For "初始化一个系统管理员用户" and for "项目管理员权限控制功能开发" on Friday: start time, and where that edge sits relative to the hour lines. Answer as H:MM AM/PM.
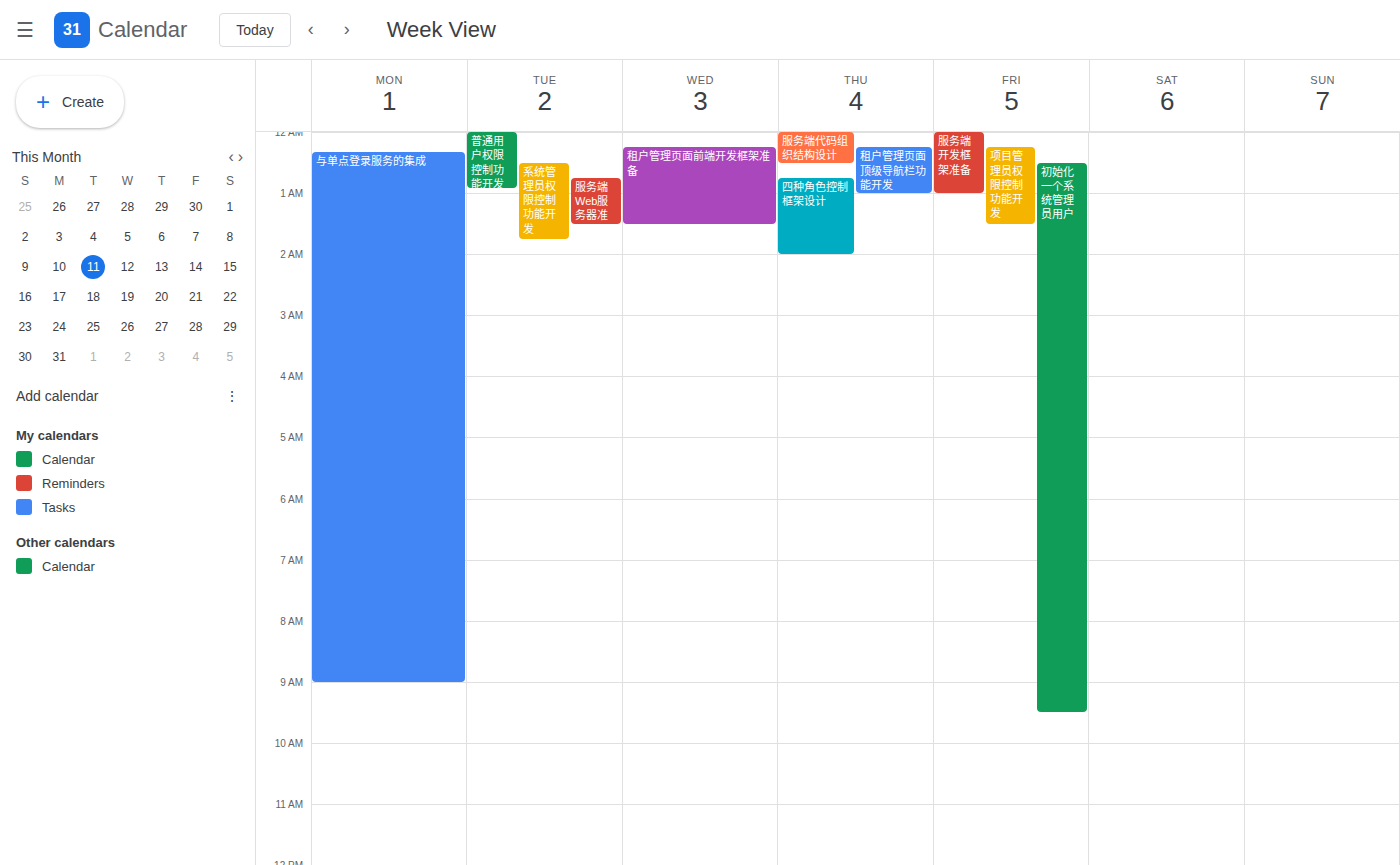
"初始化一个系统管理员用户": 12:30 AM, halfway between the 12 AM and 1 AM lines. "项目管理员权限控制功能开发": 12:15 AM, neither: a quarter of the way from the 12 AM line to the 1 AM line.